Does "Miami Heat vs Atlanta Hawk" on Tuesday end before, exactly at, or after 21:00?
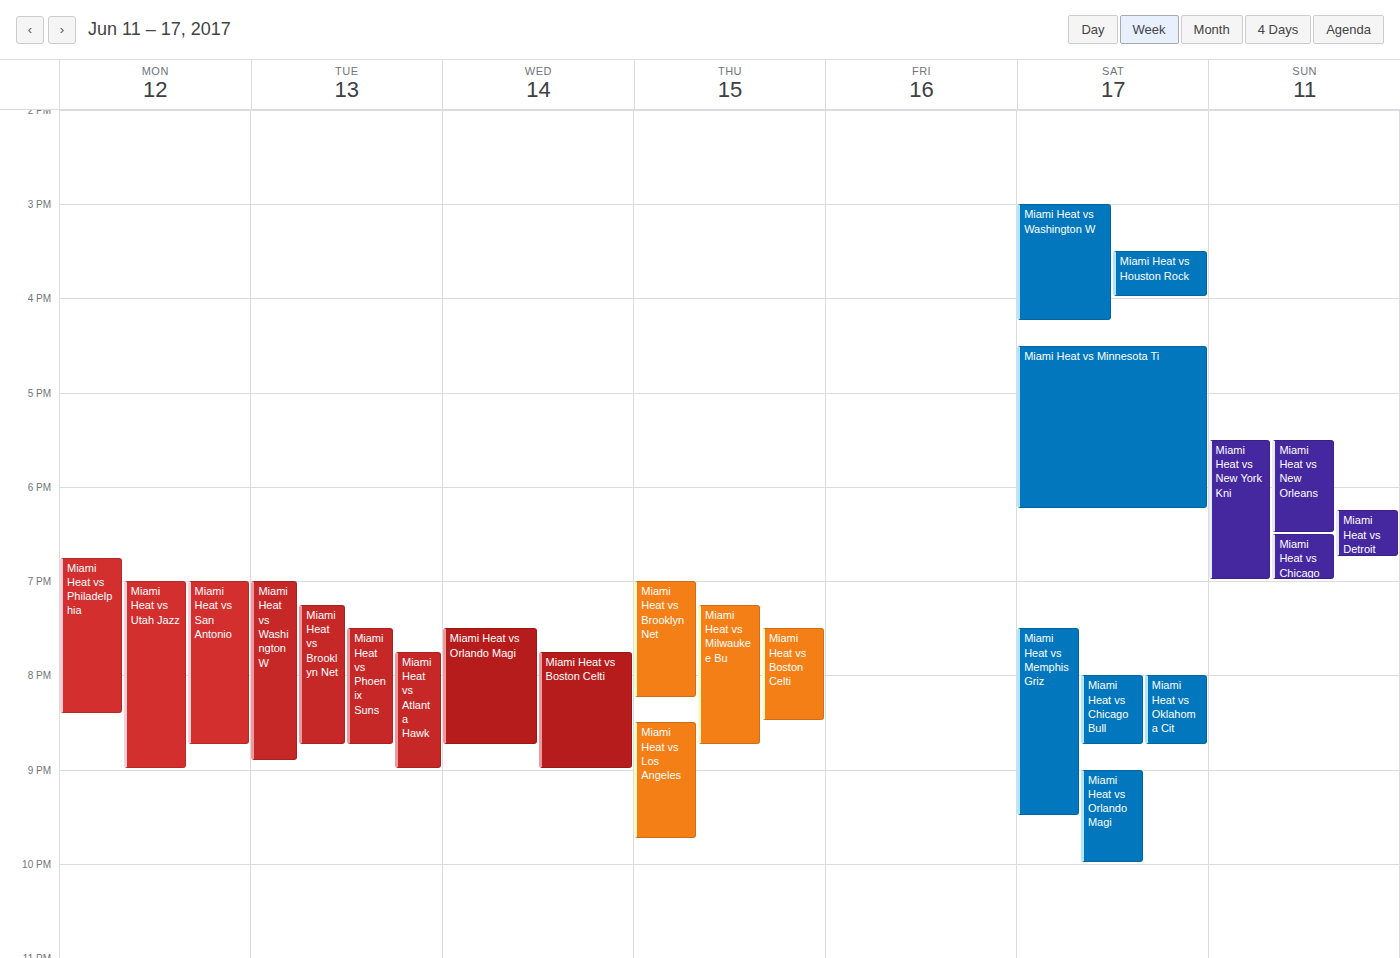
21:00 -- exactly at 21:00, on the 21:00 line.